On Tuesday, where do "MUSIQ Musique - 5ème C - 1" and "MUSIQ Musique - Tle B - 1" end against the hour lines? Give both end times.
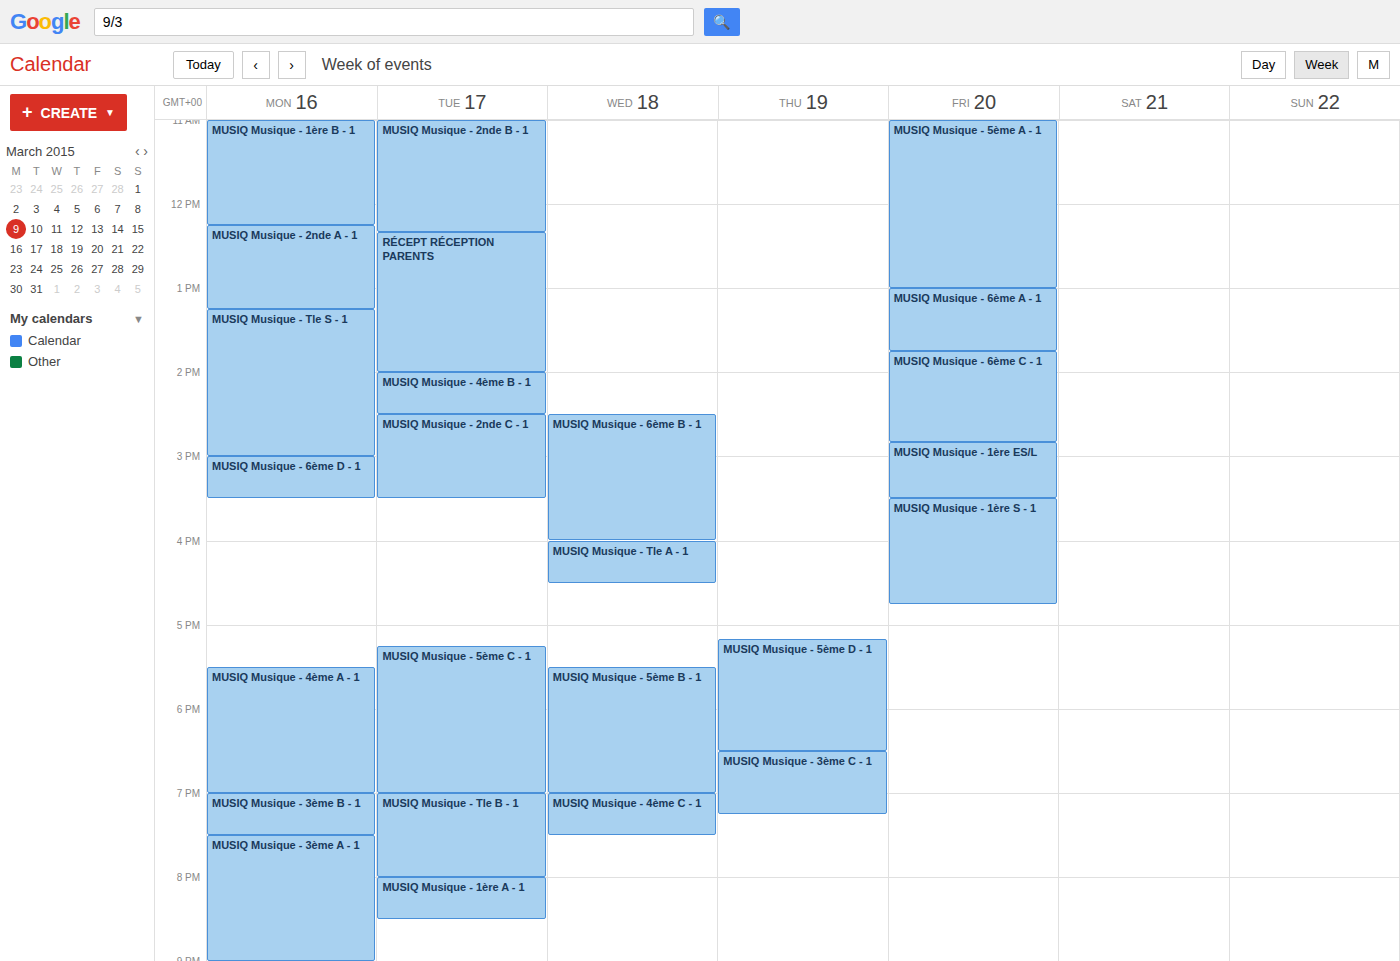
"MUSIQ Musique - 5ème C - 1": 7:00 PM, exactly on the 7 PM line. "MUSIQ Musique - Tle B - 1": 8:00 PM, exactly on the 8 PM line.